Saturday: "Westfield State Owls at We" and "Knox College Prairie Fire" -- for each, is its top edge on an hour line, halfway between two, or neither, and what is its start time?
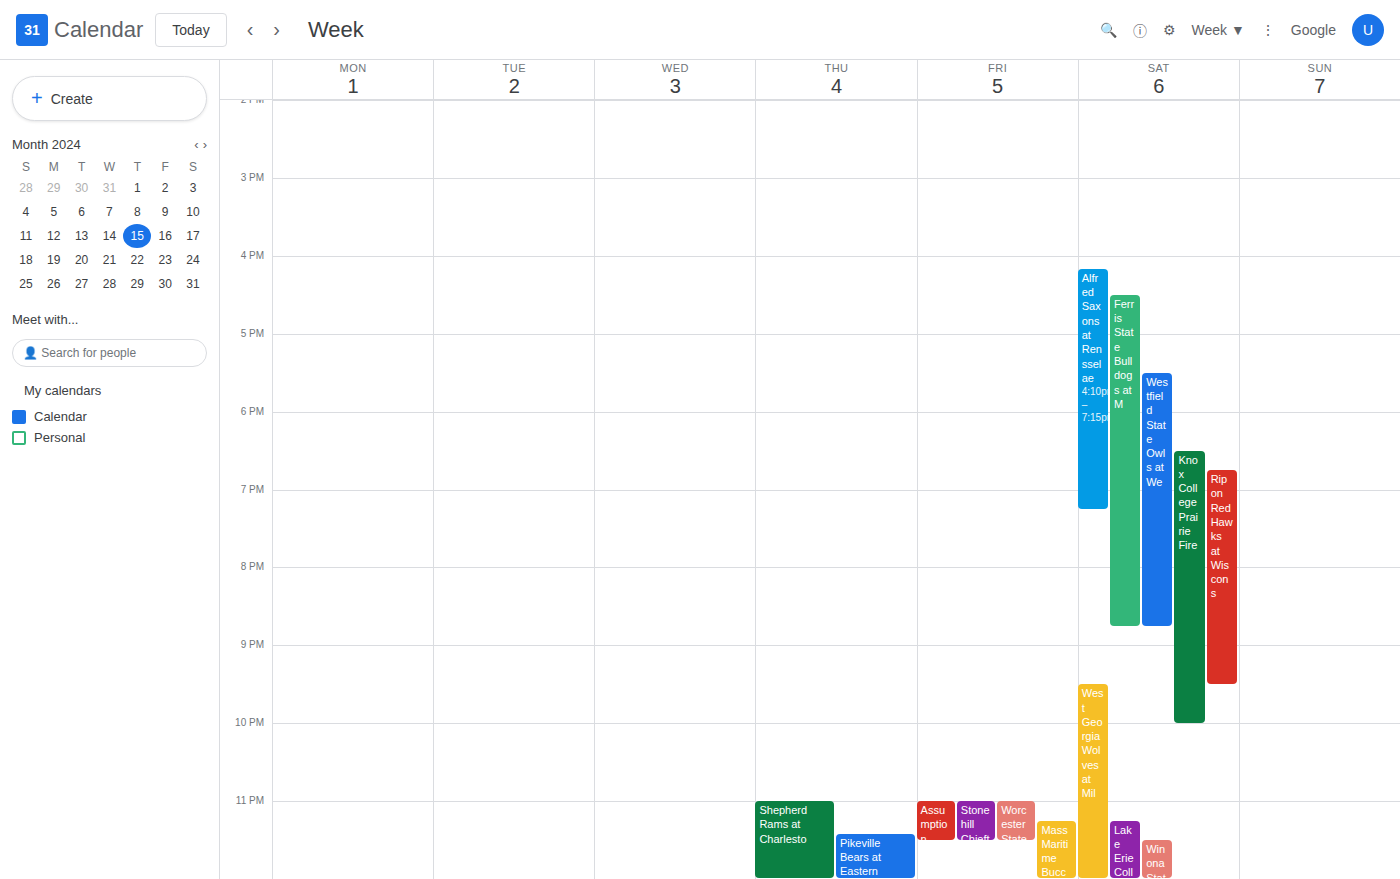
"Westfield State Owls at We": 17:30, halfway between the 17:00 and 18:00 lines. "Knox College Prairie Fire": 18:30, halfway between the 18:00 and 19:00 lines.